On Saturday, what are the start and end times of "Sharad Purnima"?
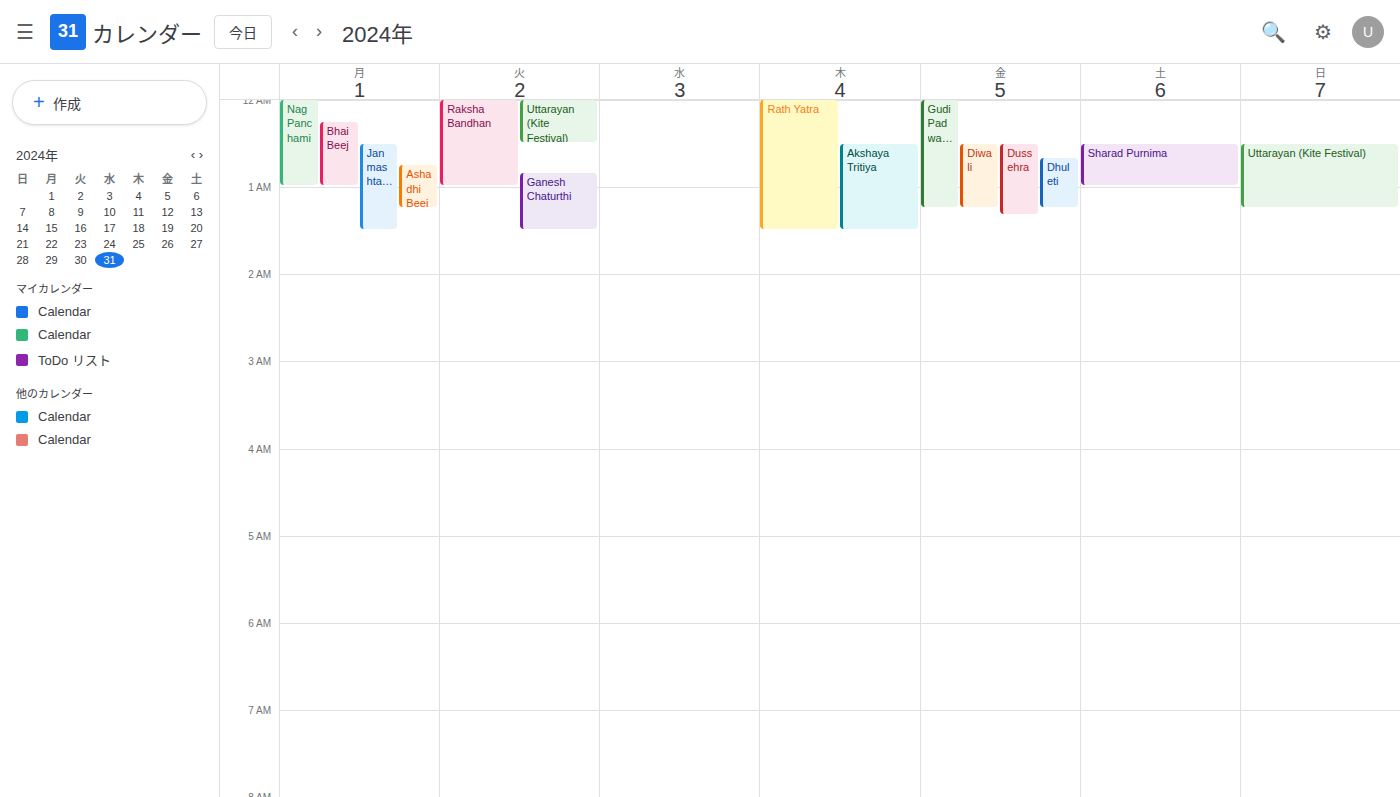
12:30 AM to 1:00 AM